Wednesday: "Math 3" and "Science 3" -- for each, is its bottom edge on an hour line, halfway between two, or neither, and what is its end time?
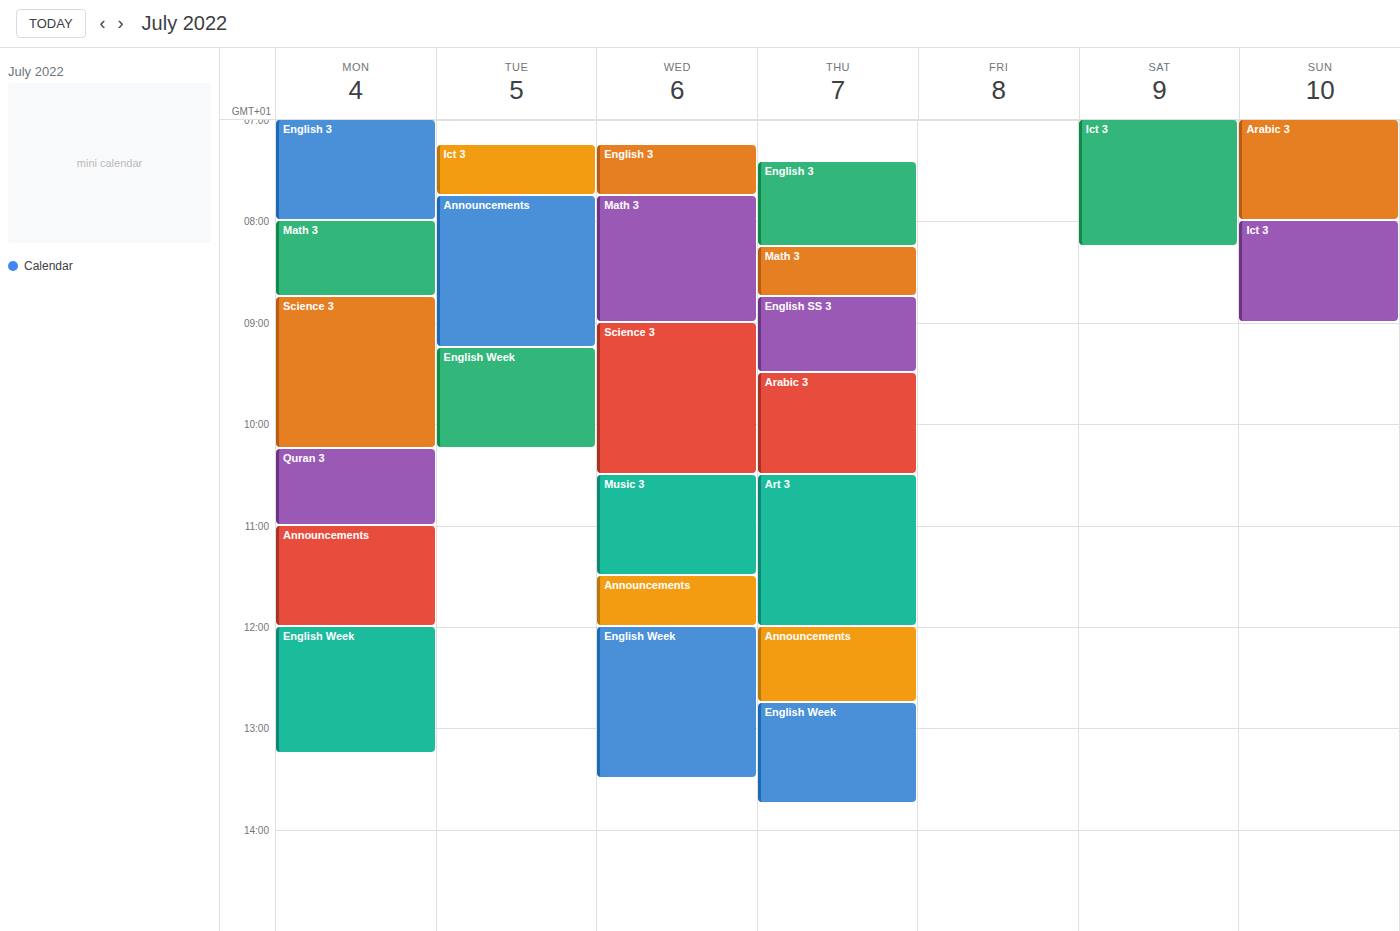
"Math 3": 9:00 AM, exactly on the 9 AM line. "Science 3": 10:30 AM, halfway between the 10 AM and 11 AM lines.